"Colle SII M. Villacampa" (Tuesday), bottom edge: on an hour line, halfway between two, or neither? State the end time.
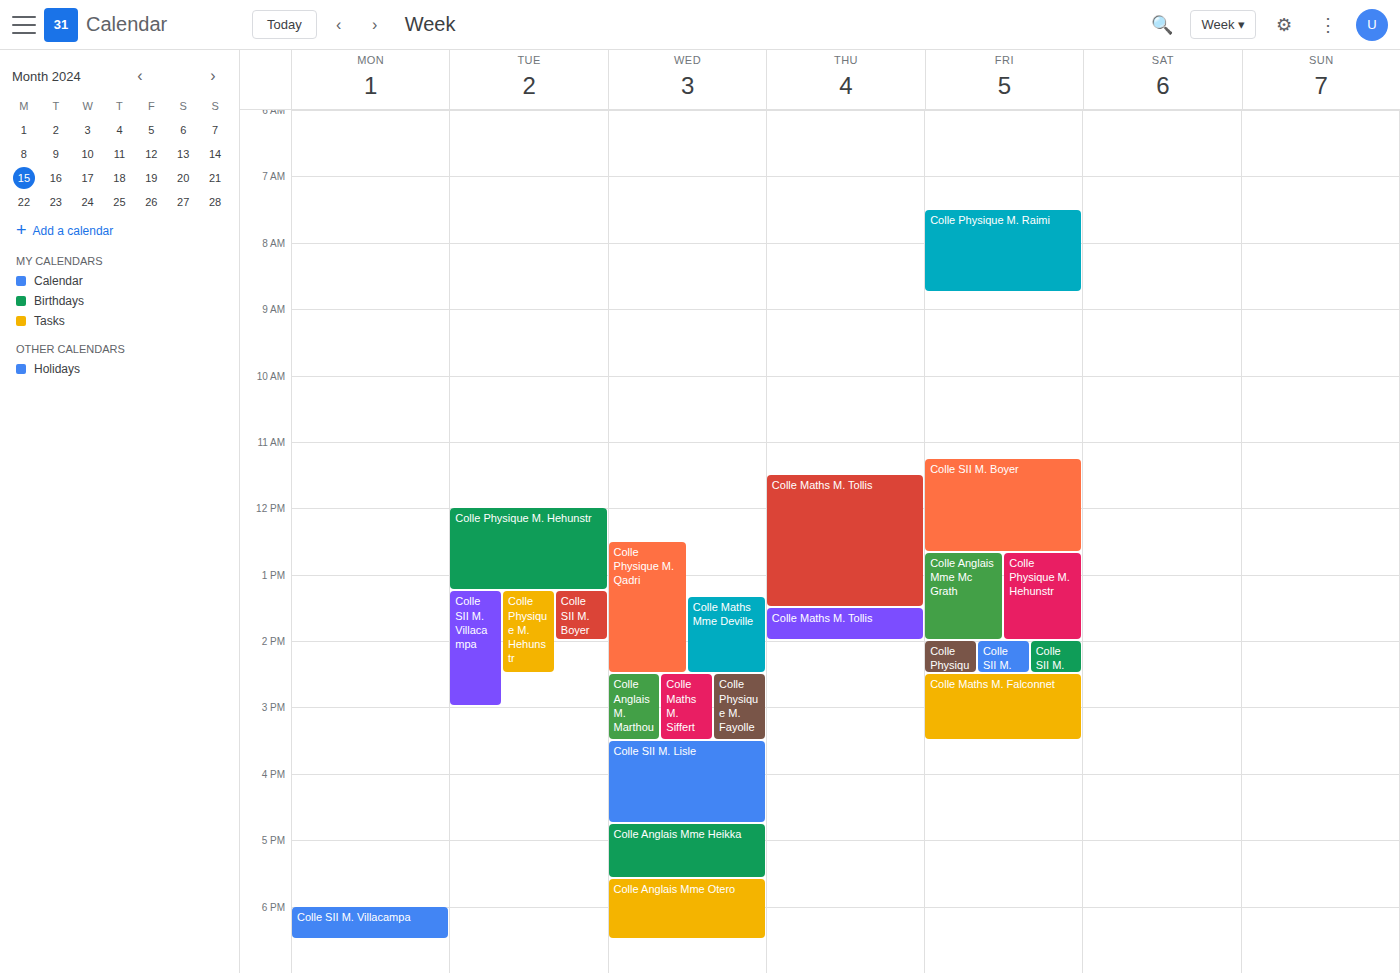
15:00 -- exactly on the 15:00 line.